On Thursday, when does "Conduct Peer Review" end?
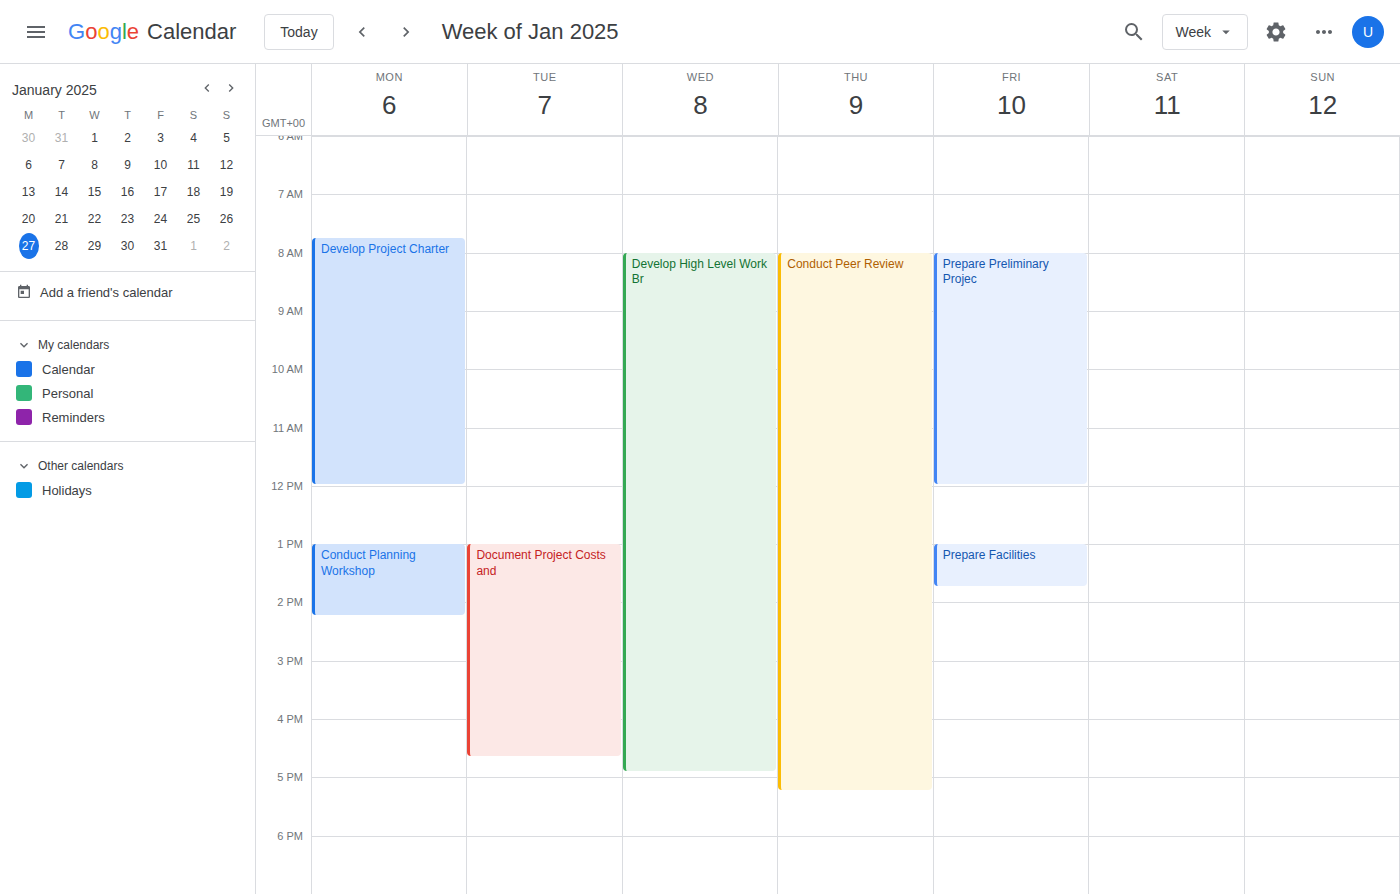
5:15 PM